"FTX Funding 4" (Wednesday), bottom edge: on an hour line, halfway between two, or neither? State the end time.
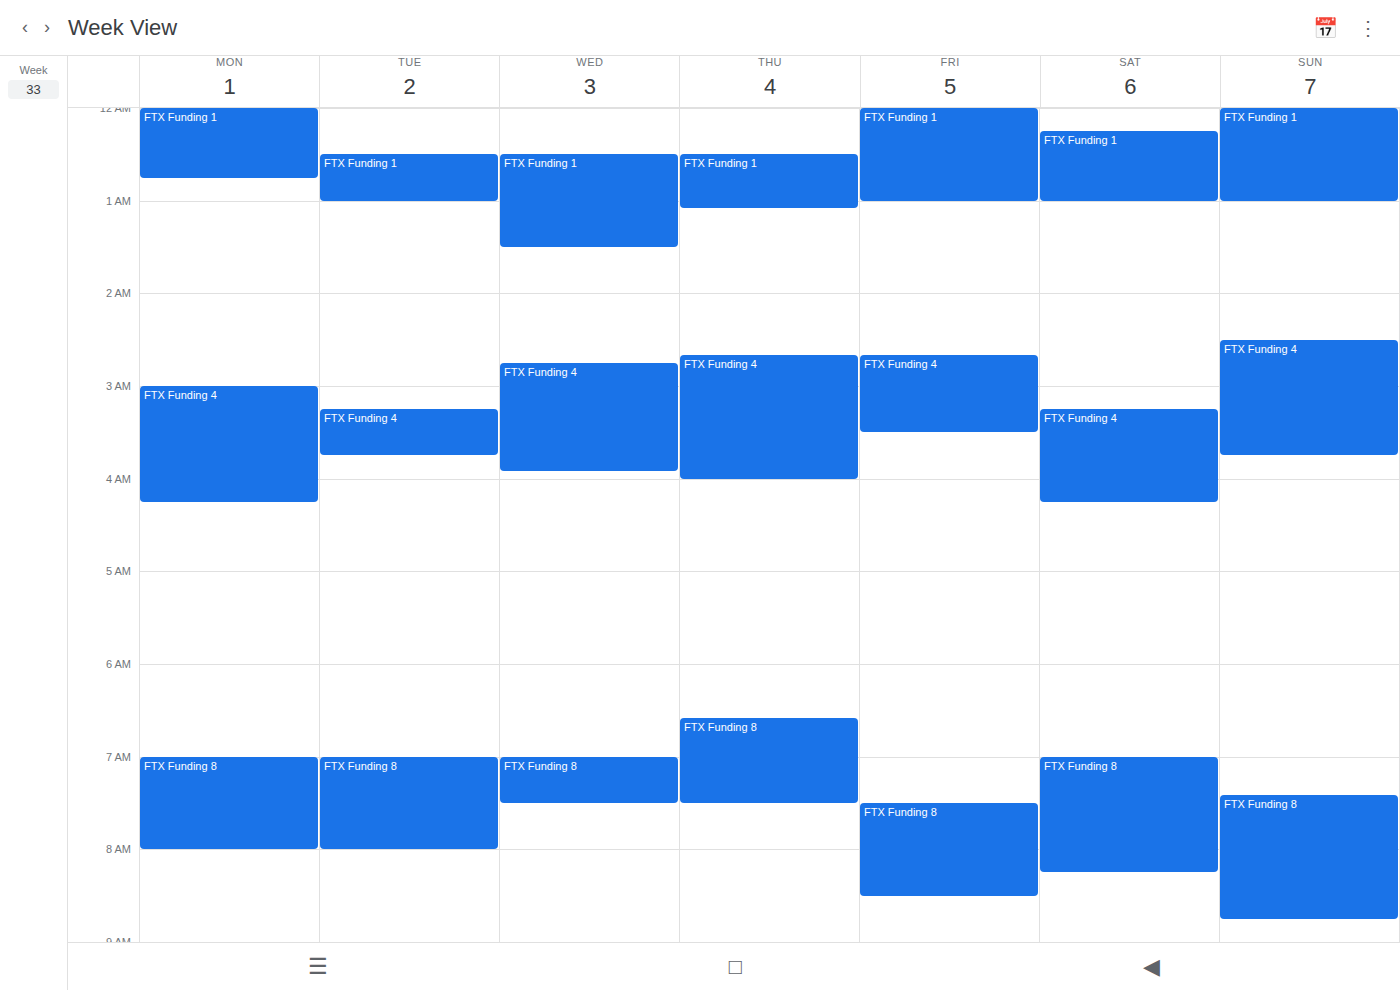
3:55 AM -- neither: 55 minutes below the 3 AM line and 5 minutes above the 4 AM line.